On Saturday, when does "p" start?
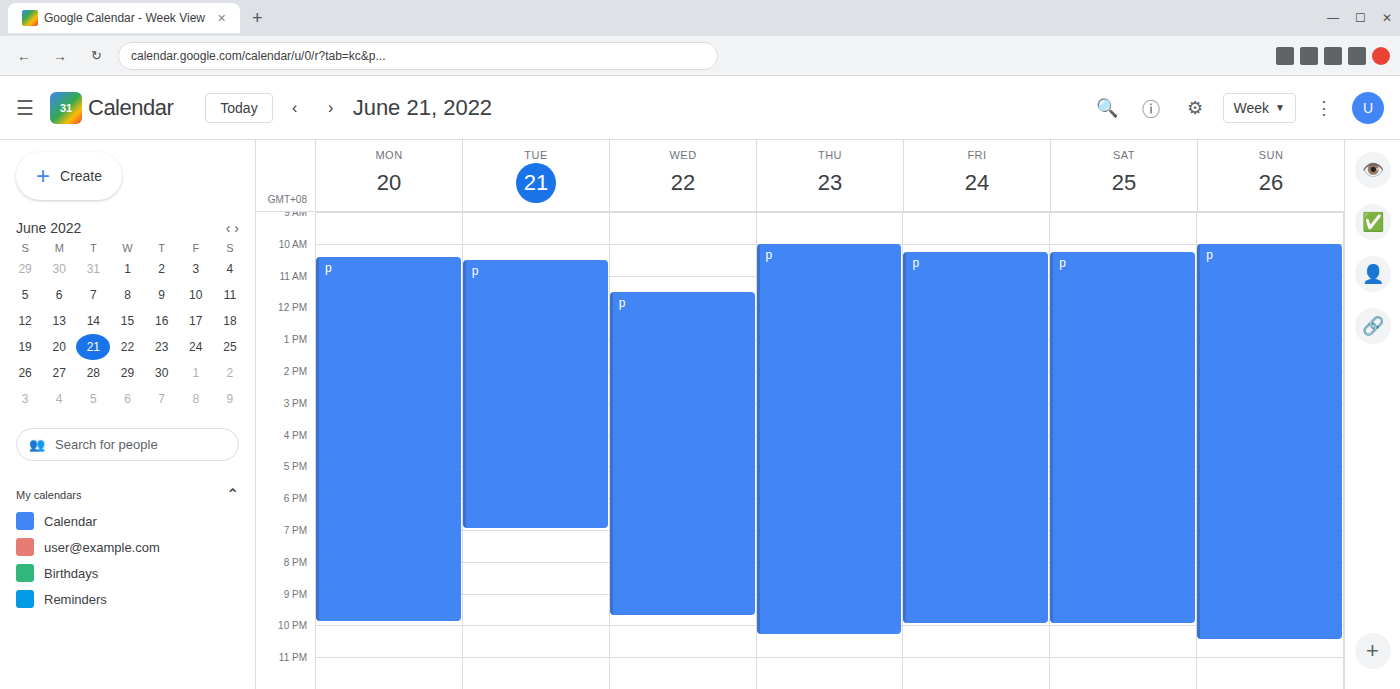
10:15 AM